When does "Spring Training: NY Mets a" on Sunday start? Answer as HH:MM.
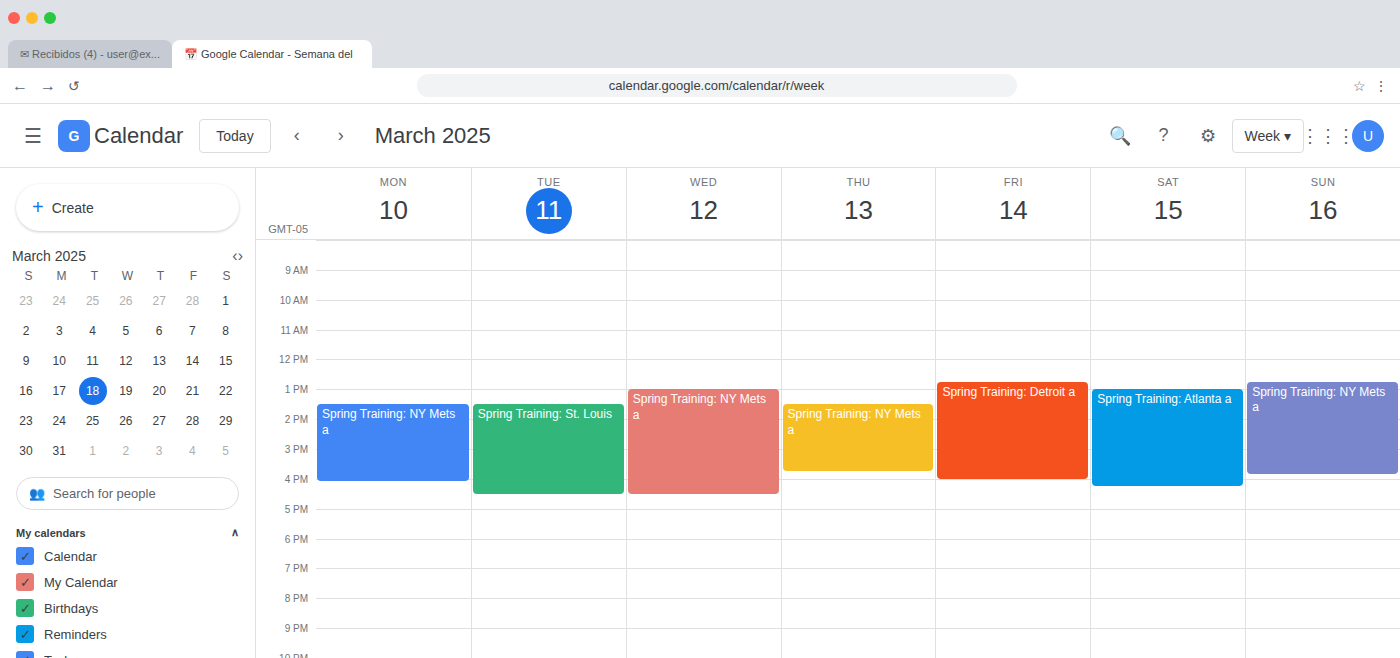
12:45